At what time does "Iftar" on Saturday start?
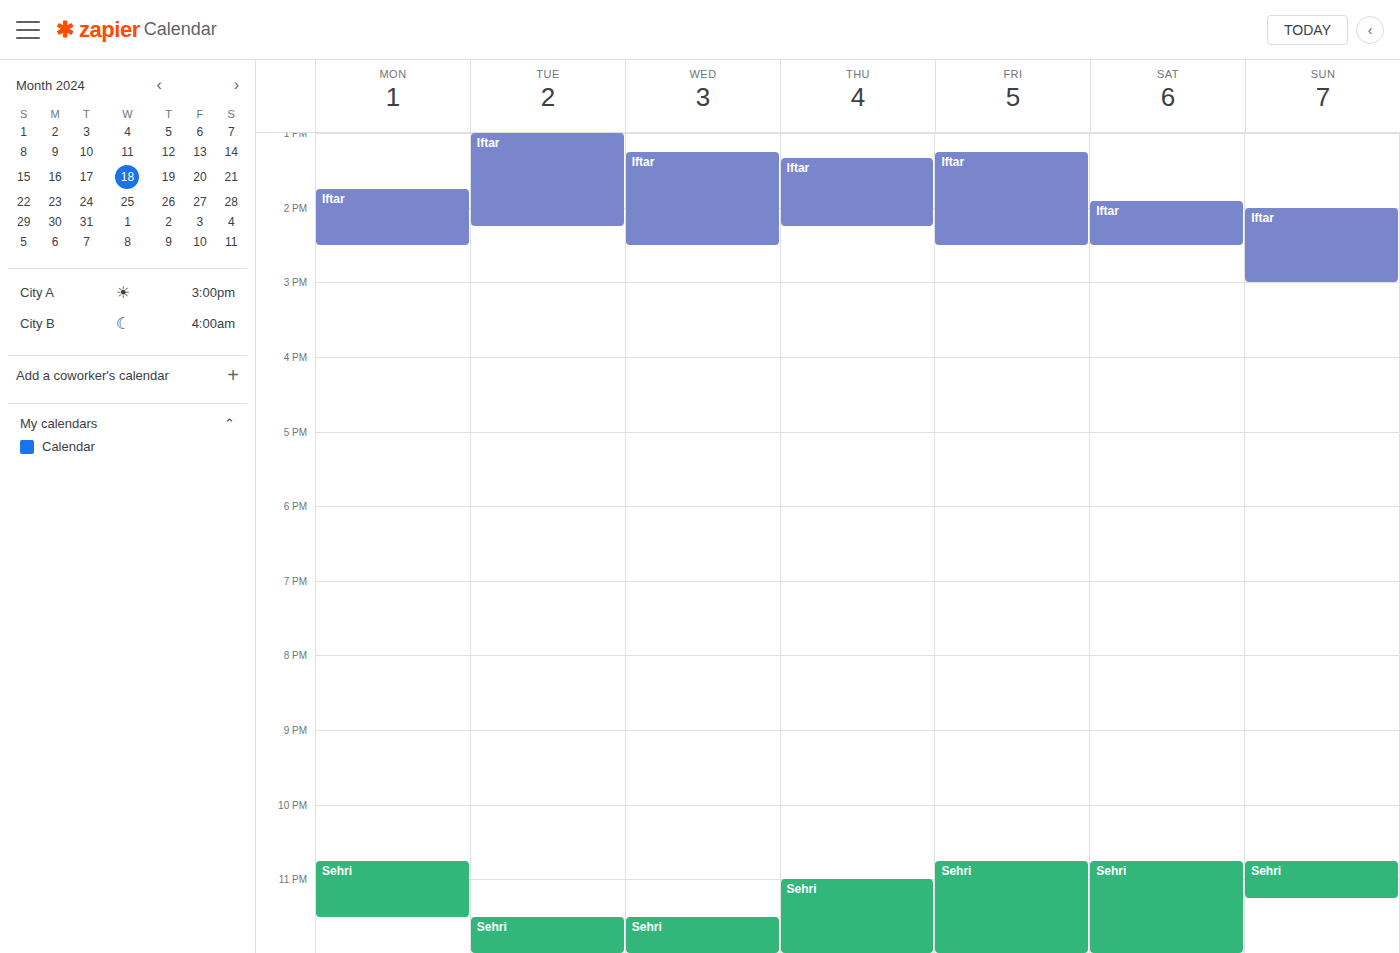
1:55 PM